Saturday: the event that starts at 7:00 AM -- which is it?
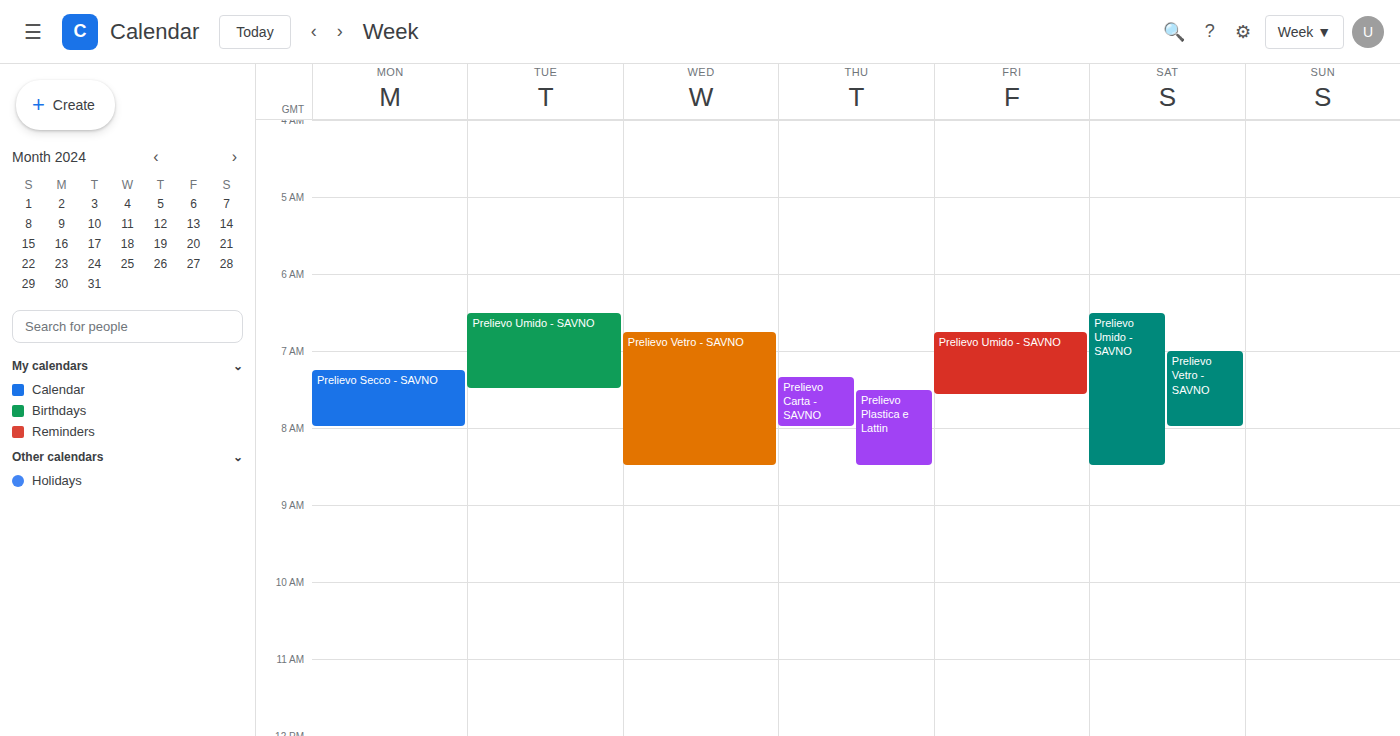
"Prelievo Vetro - SAVNO"